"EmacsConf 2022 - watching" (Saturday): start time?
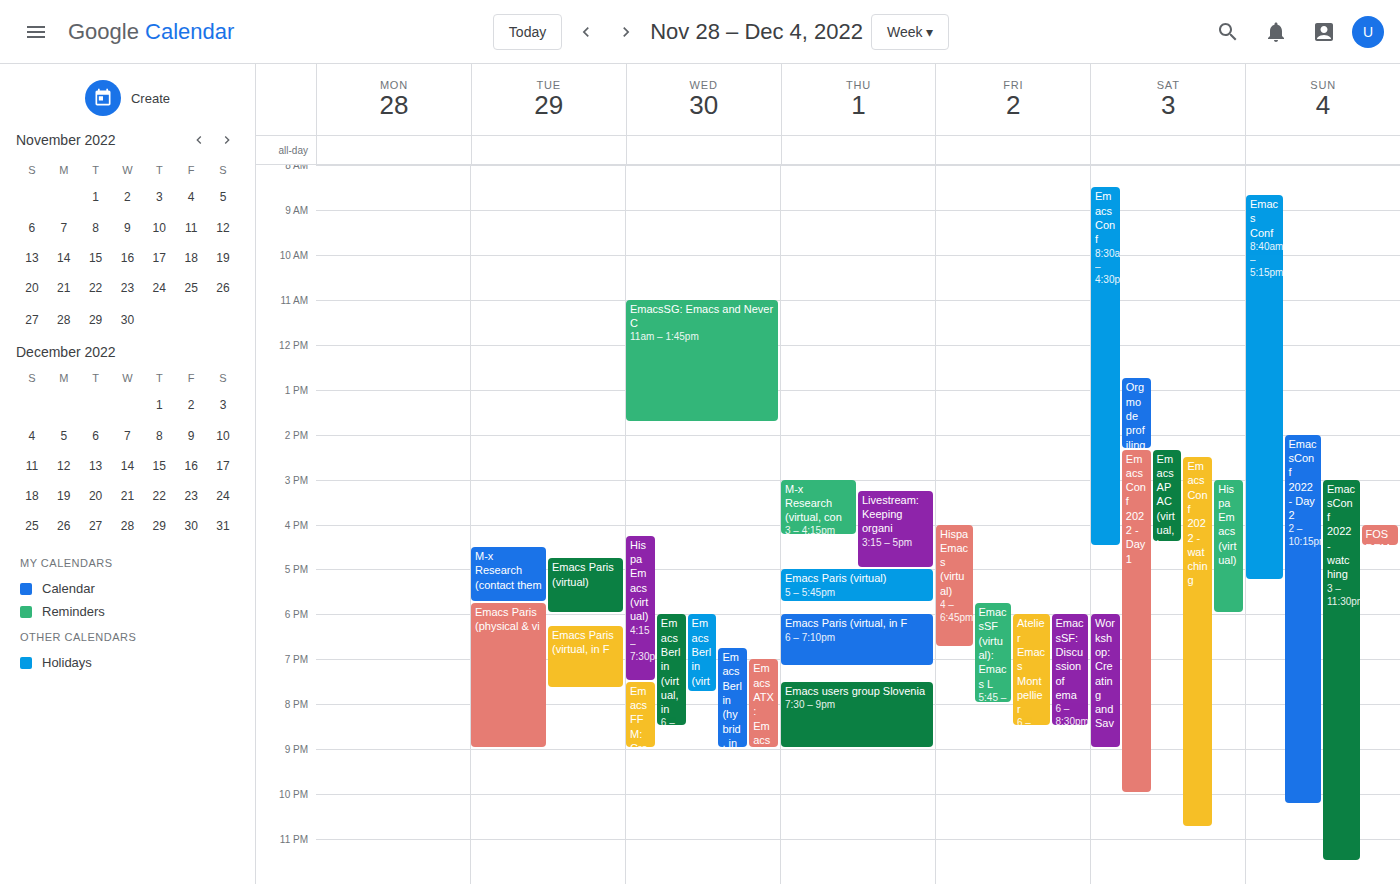
2:30 PM